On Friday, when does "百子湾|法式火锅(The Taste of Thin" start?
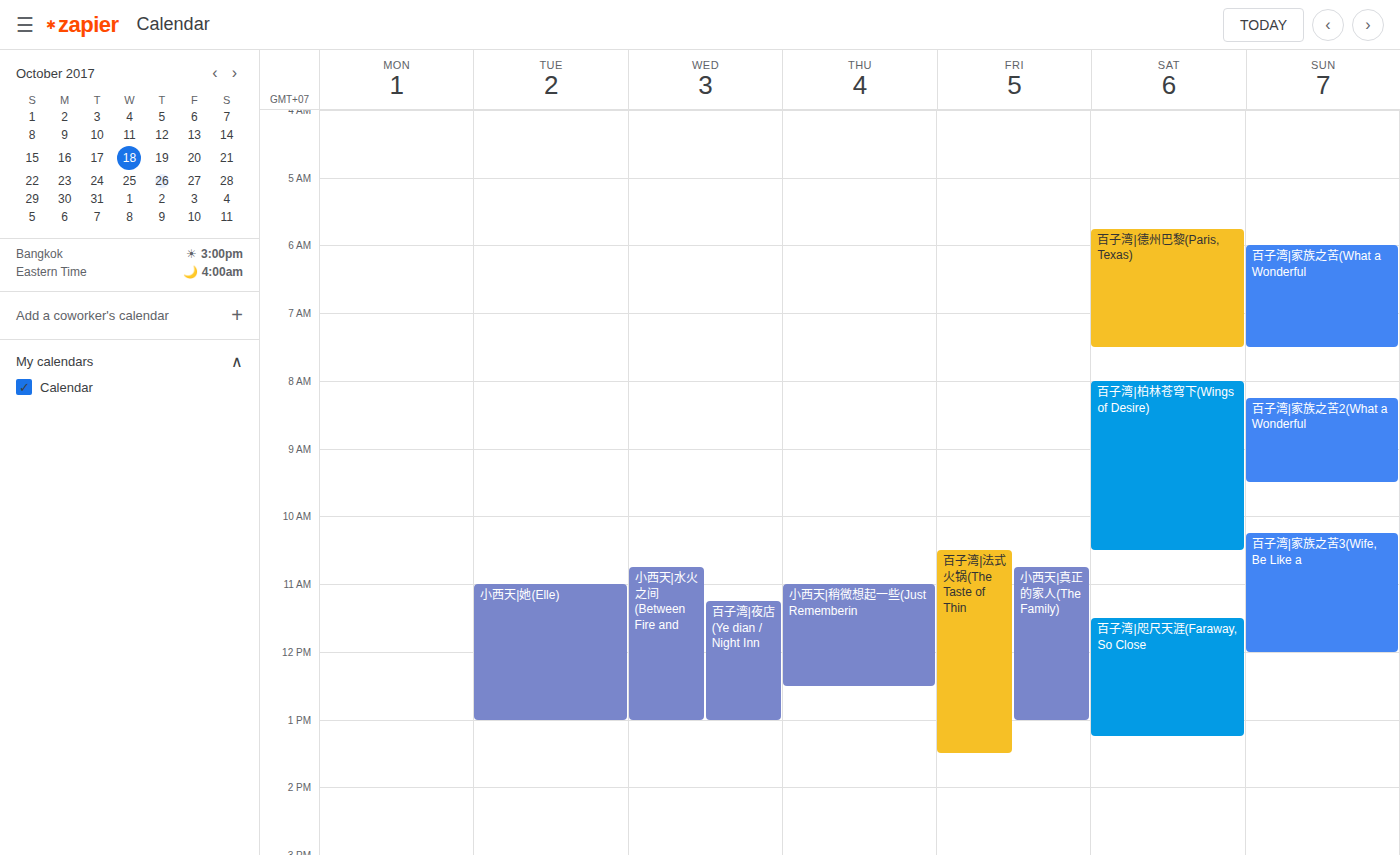
10:30 AM